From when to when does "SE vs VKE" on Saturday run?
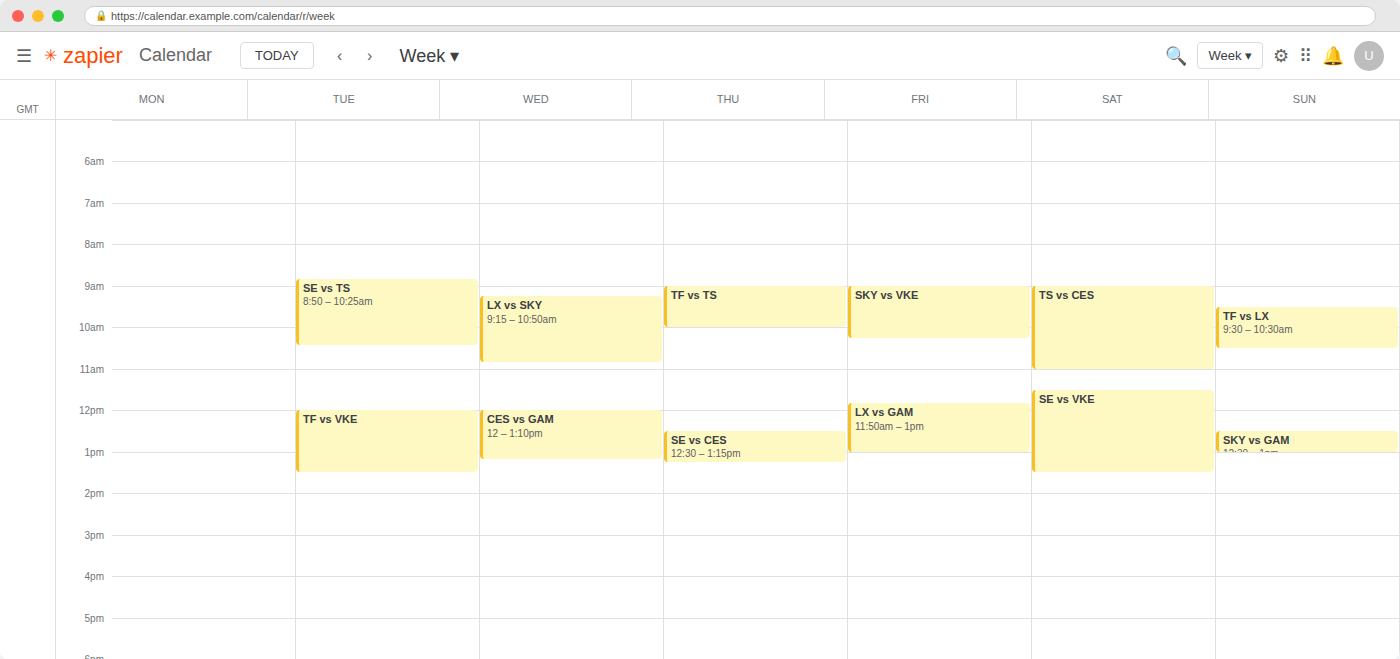
11:30 AM to 1:30 PM